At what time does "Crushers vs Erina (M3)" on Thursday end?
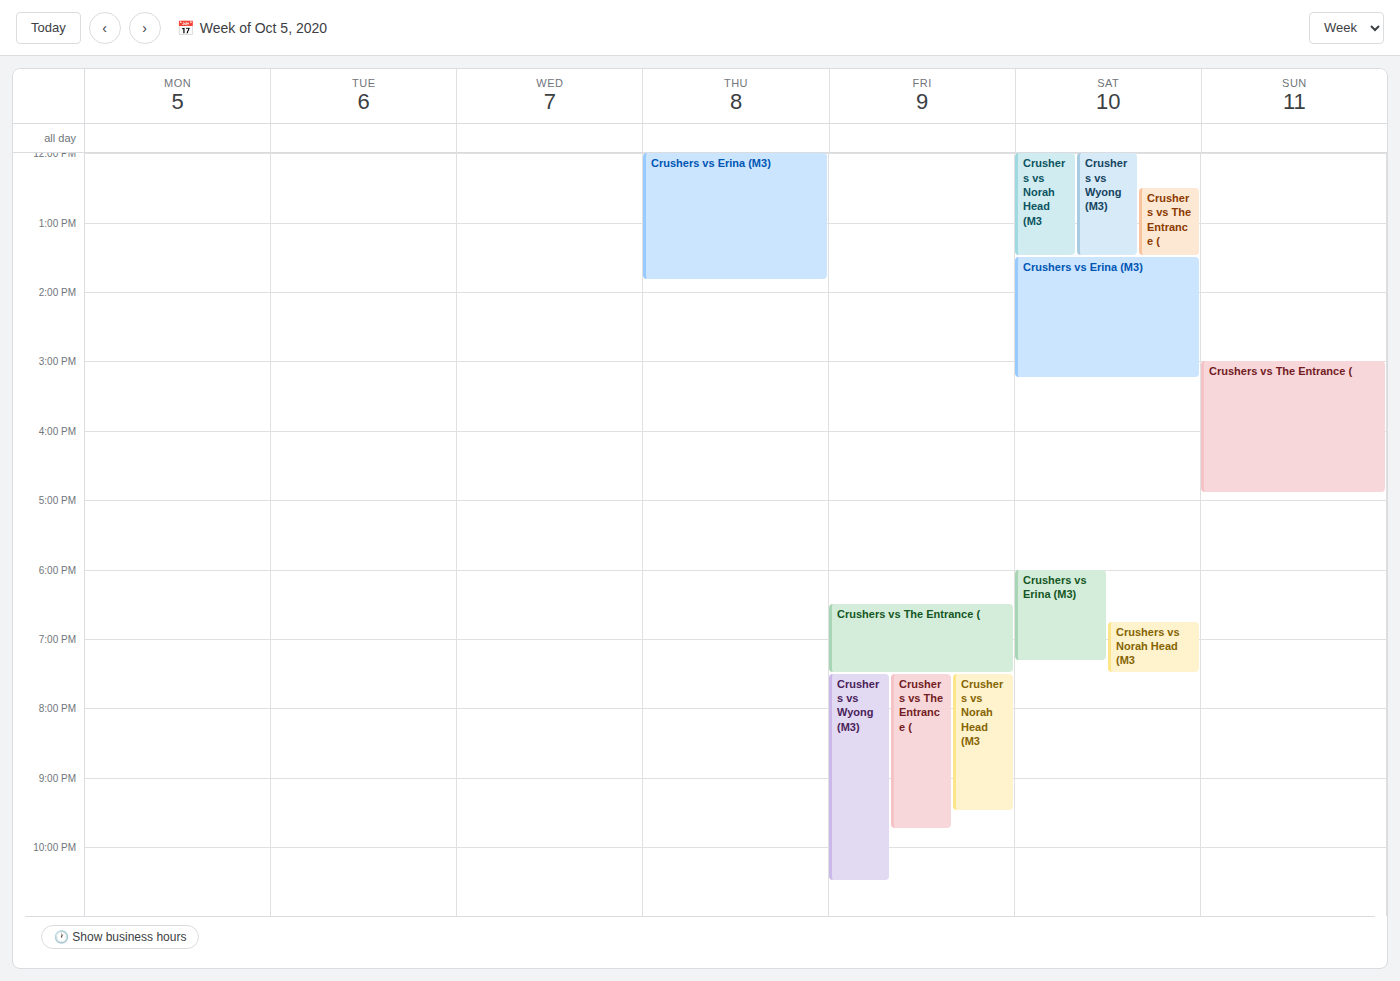
1:50 PM